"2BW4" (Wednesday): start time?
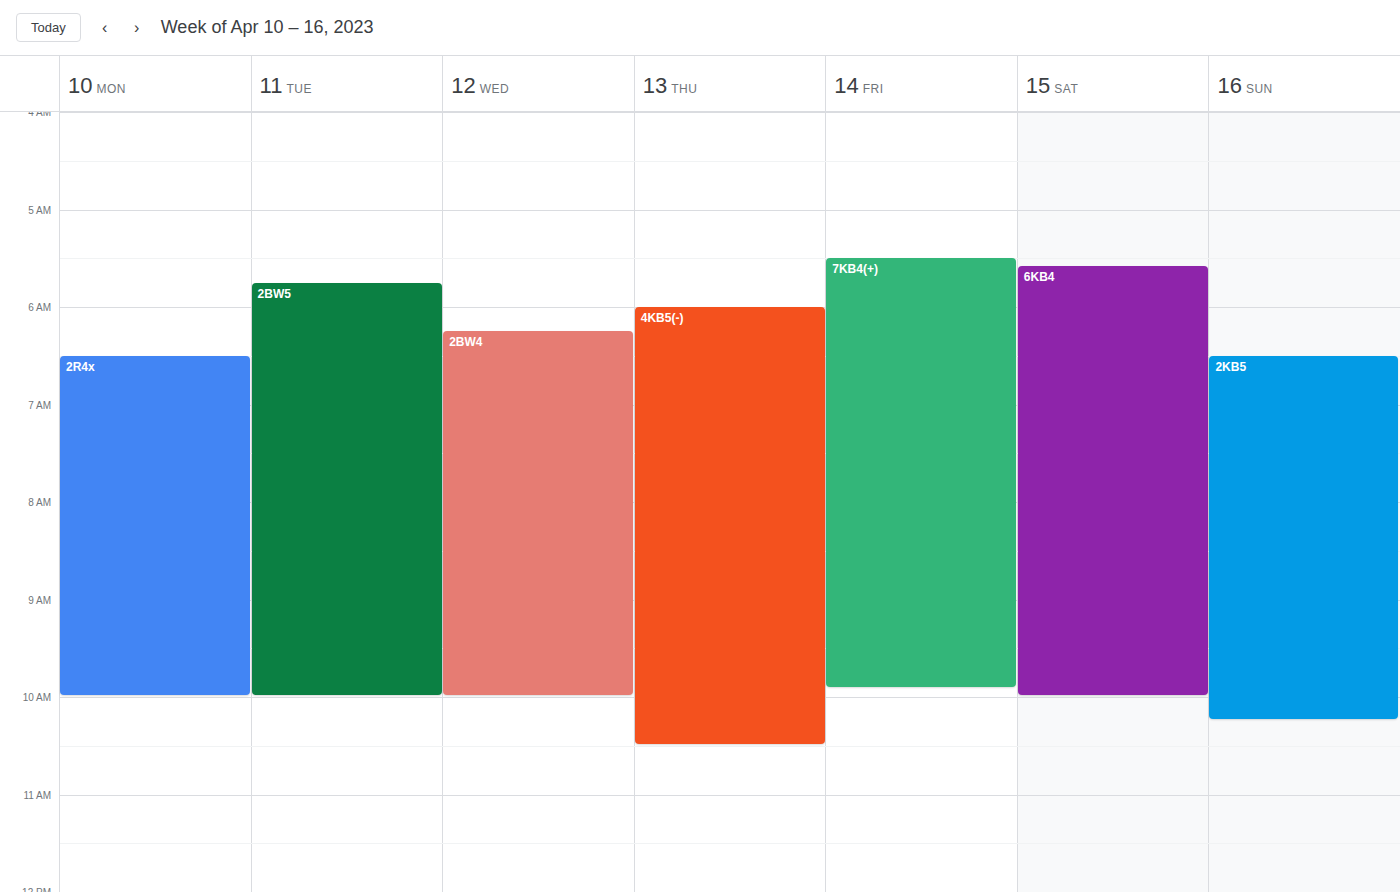
6:15 AM